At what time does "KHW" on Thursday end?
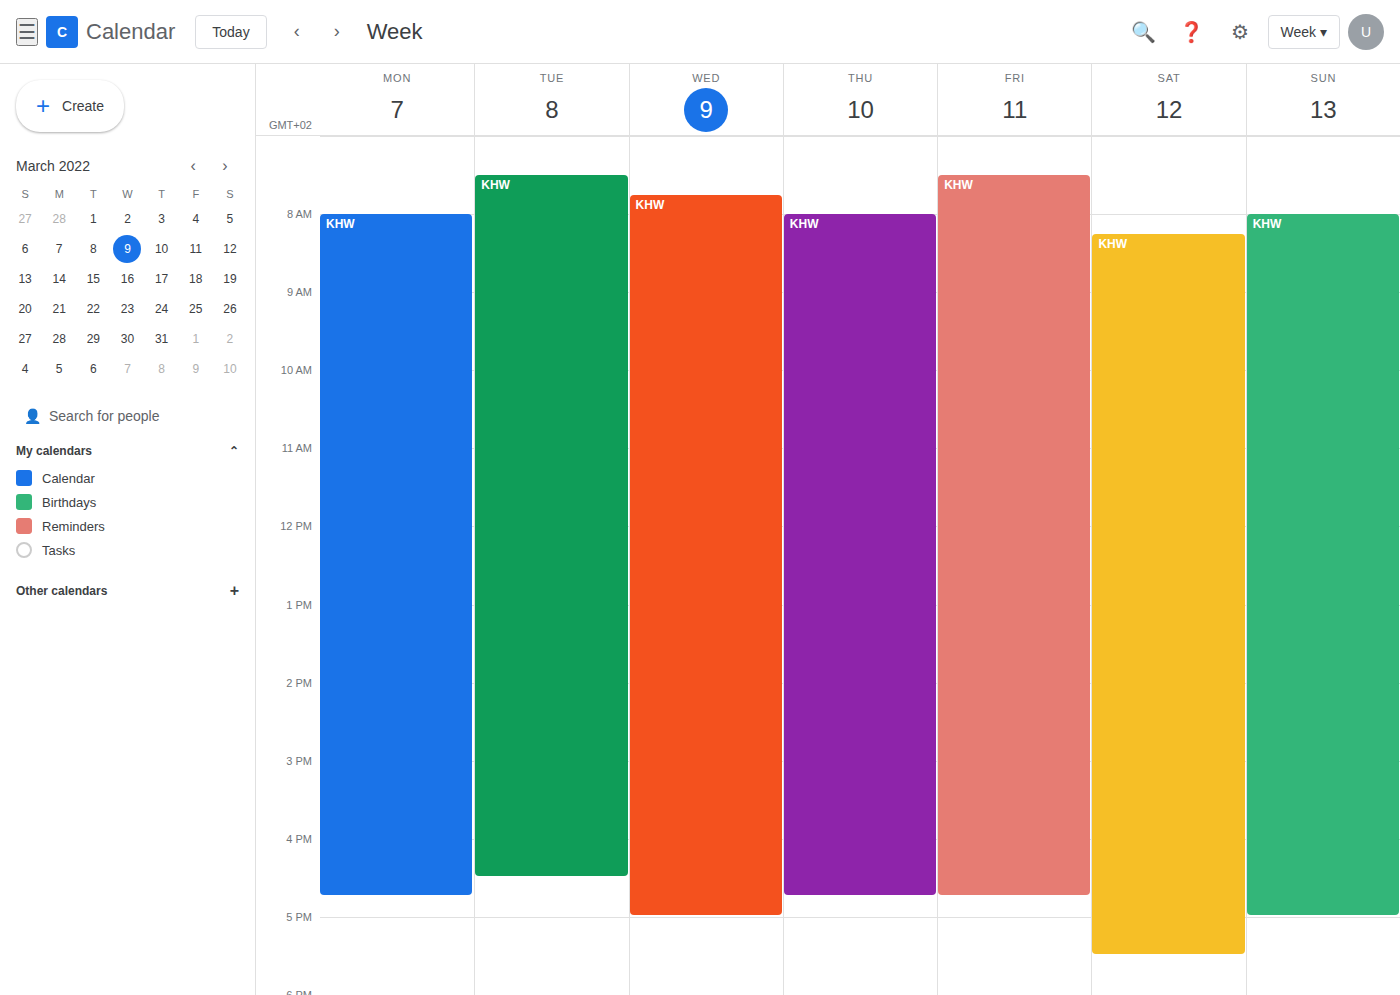
4:45 PM